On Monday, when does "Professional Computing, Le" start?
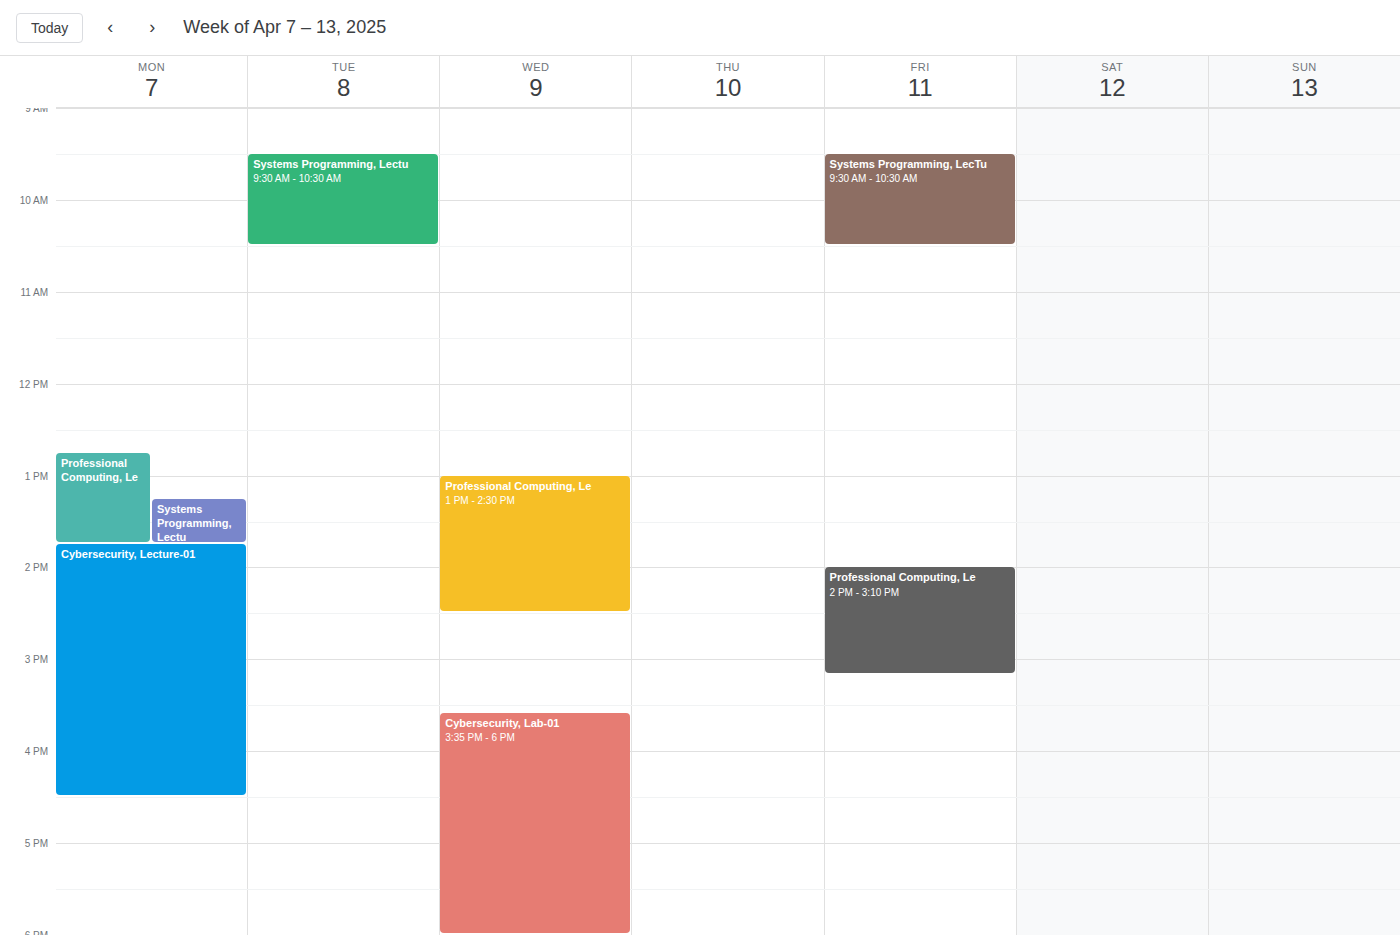
12:45 PM